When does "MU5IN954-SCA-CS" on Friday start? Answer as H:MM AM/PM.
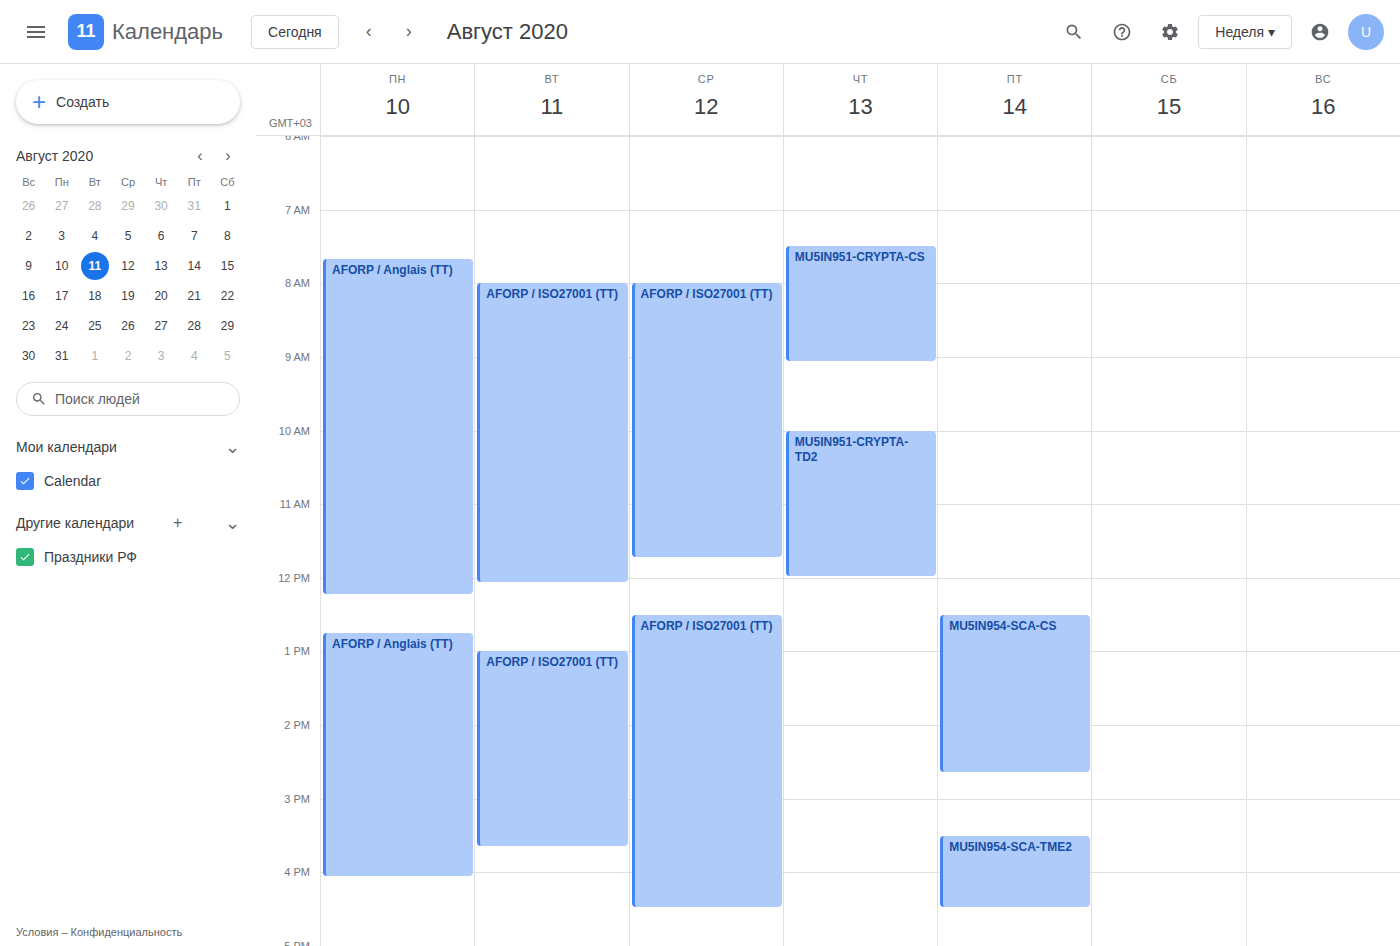
12:30 PM